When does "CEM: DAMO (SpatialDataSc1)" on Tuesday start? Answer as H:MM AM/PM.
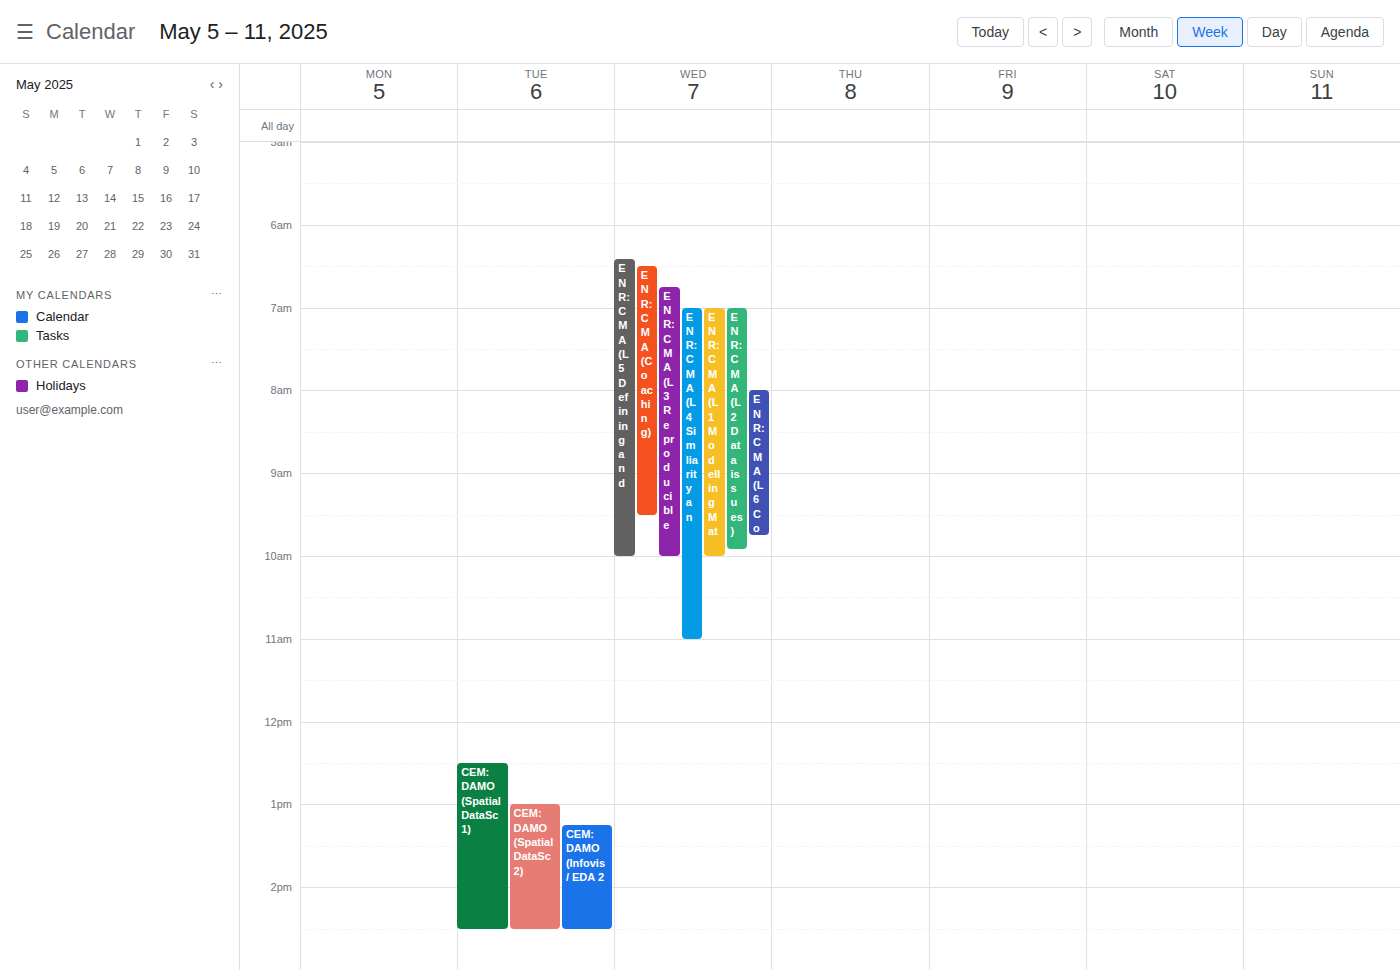
12:30 PM